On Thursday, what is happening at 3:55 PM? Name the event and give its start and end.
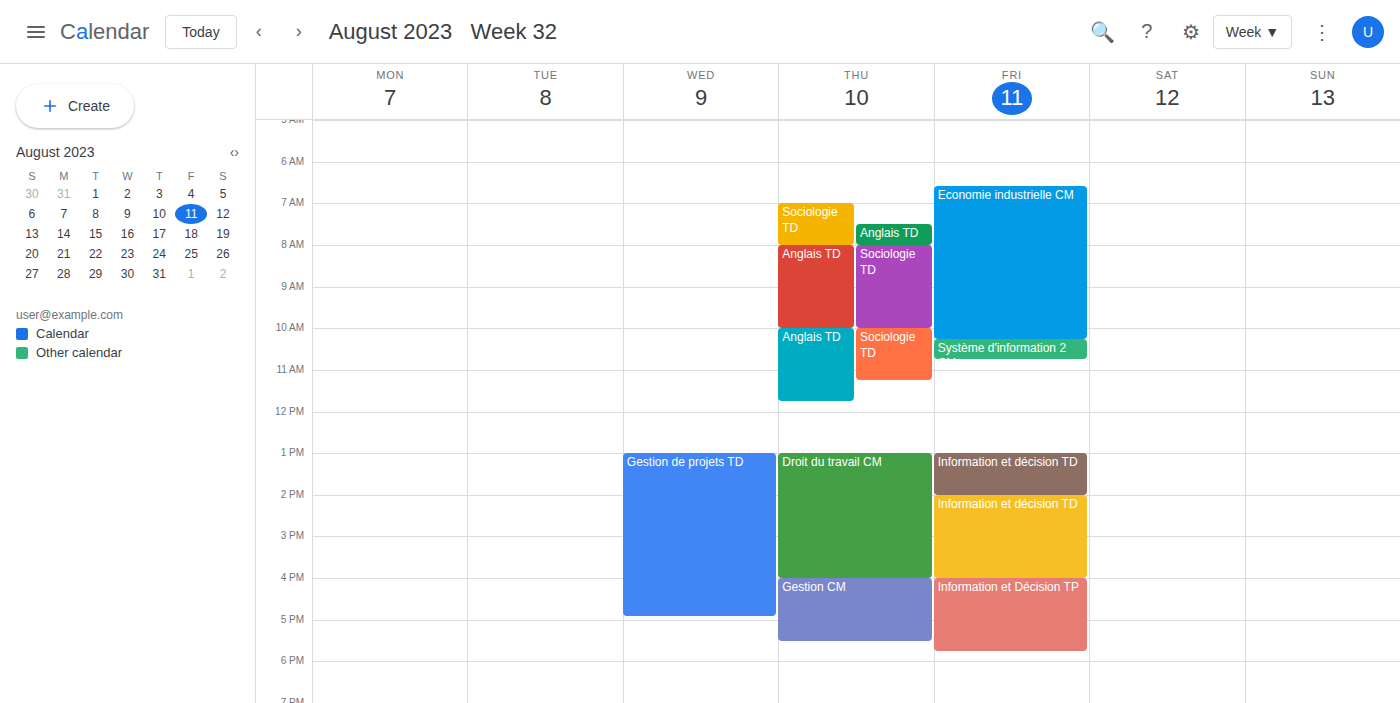
"Droit du travail CM", 1:00 PM to 4:00 PM